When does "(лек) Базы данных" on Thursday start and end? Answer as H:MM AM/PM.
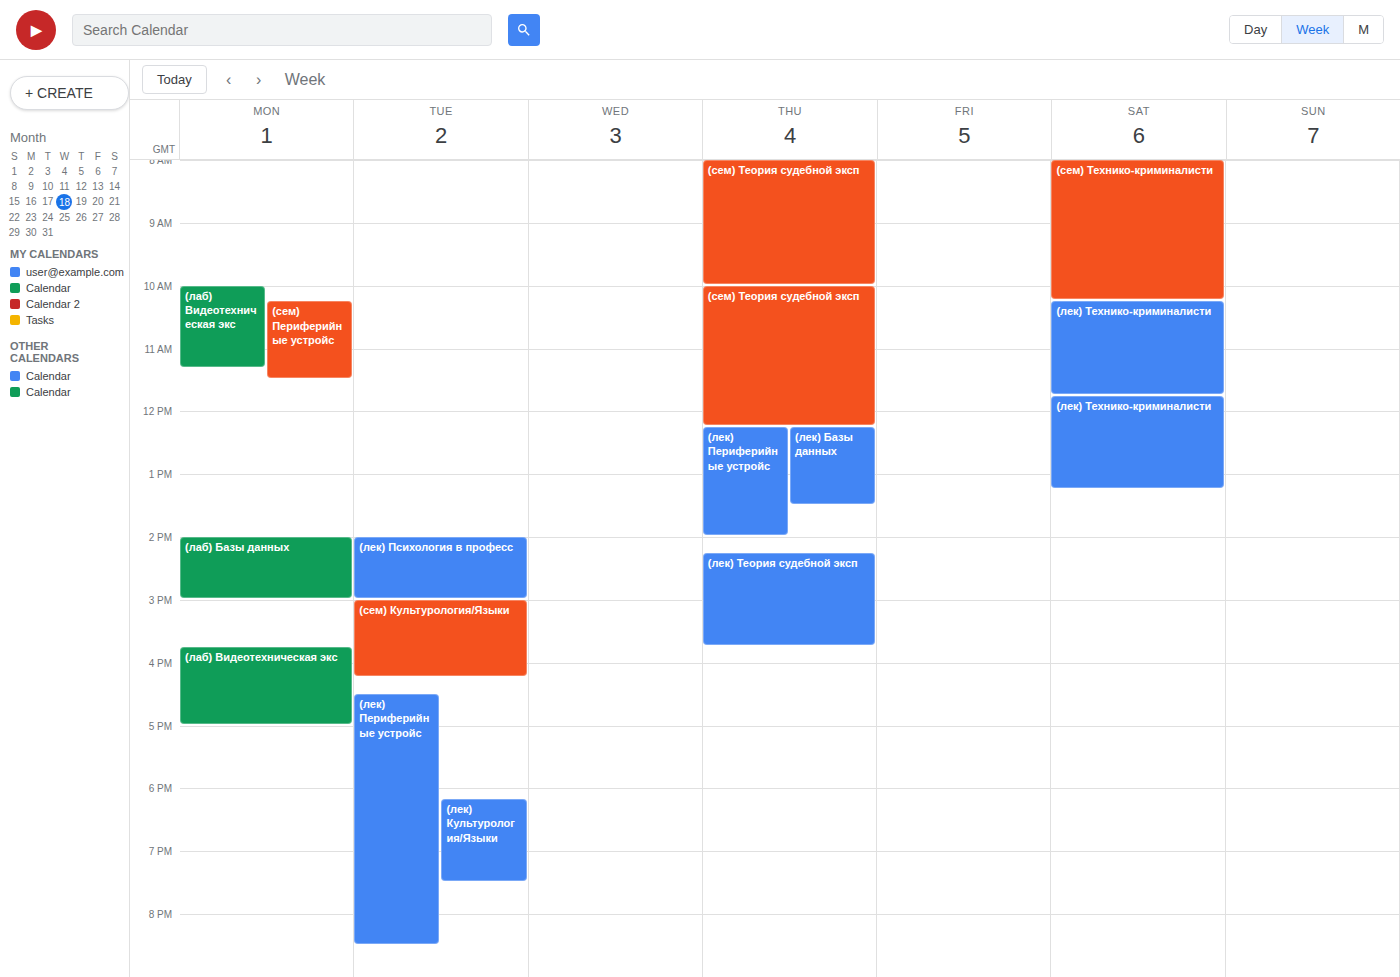
12:15 PM to 1:30 PM